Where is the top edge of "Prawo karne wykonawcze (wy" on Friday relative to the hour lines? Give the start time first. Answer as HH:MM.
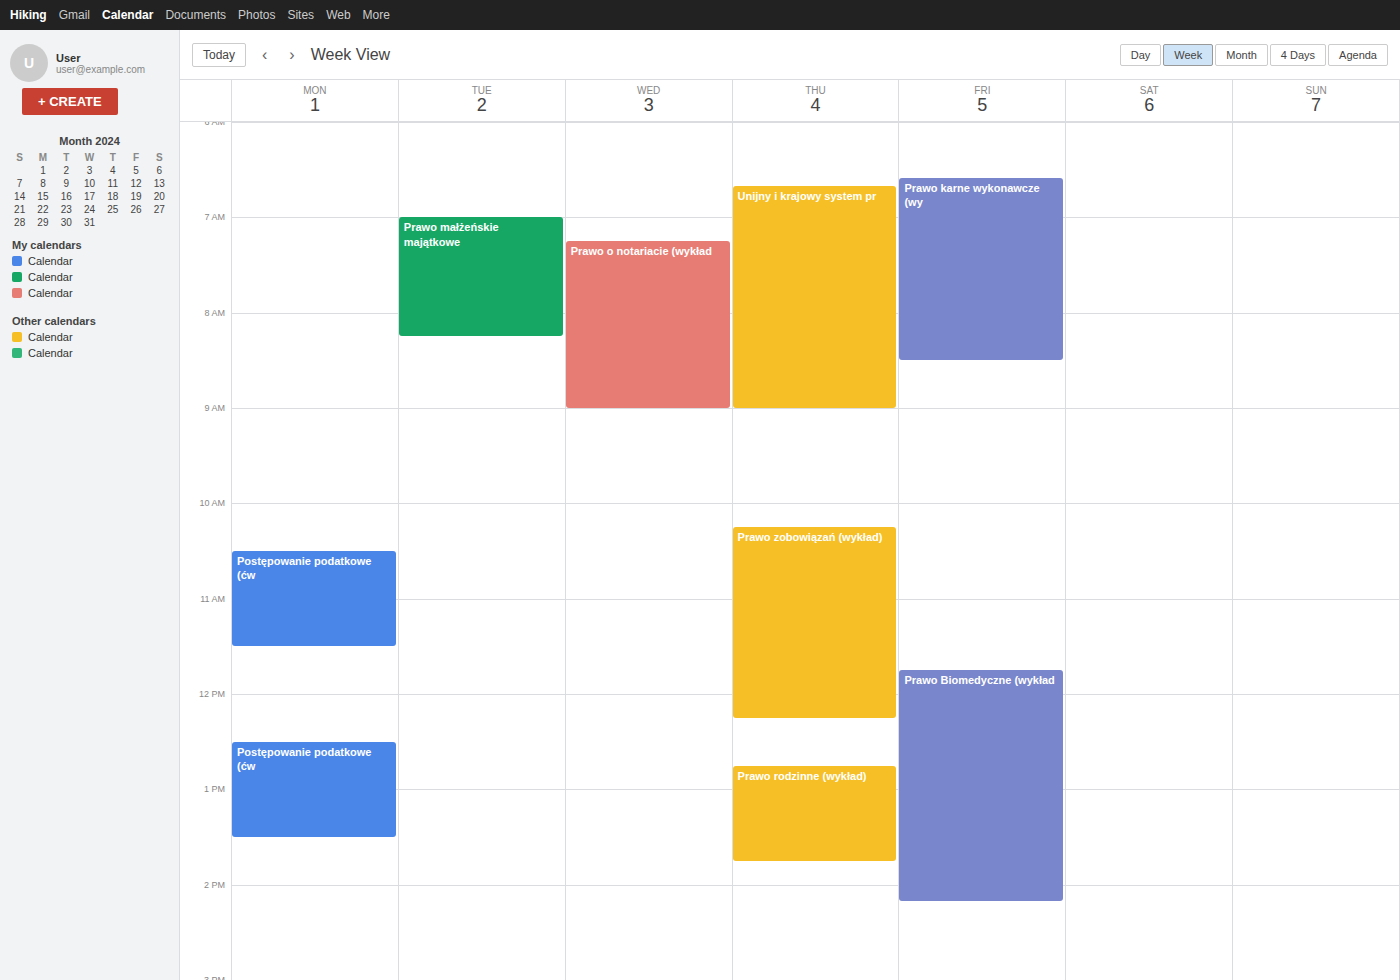
06:35 -- neither: 35 minutes below the 06:00 line and 25 minutes above the 07:00 line.